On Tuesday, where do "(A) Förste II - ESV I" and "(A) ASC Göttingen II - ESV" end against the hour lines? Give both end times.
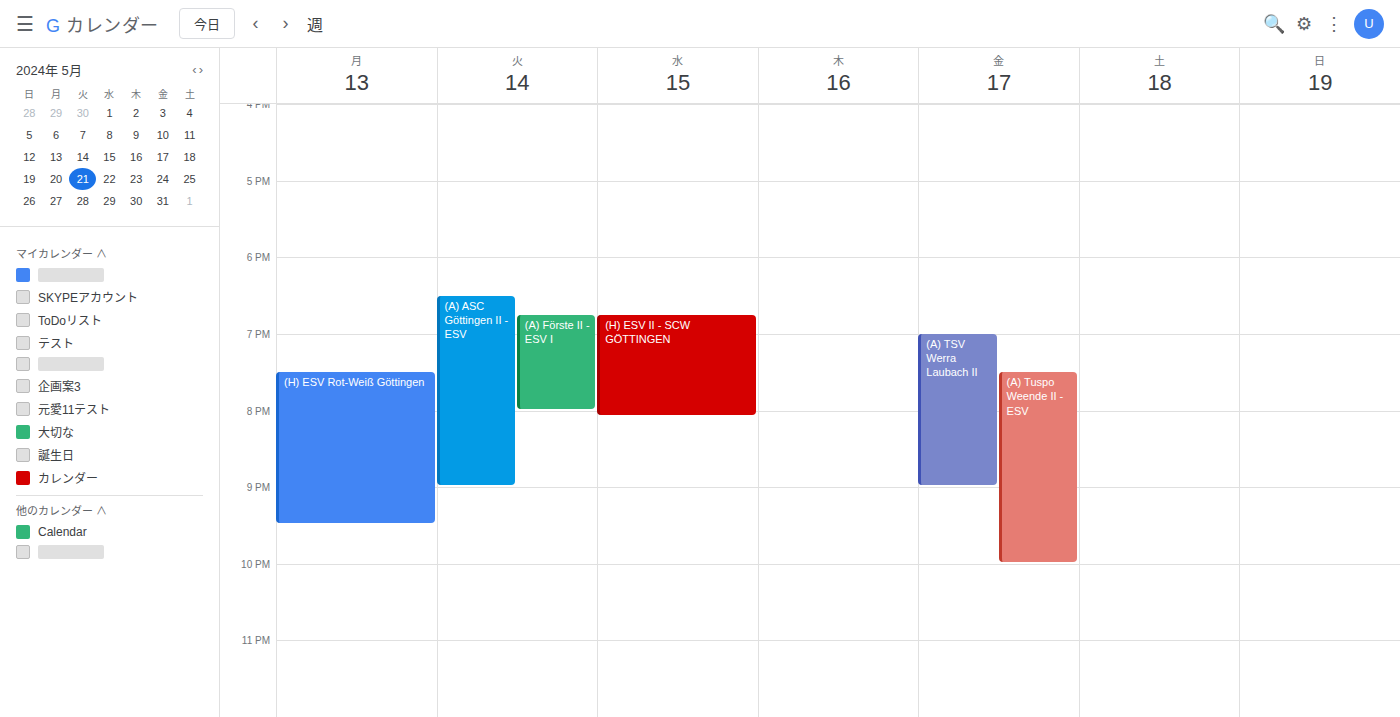
"(A) Förste II - ESV I": 8:00 PM, exactly on the 8 PM line. "(A) ASC Göttingen II - ESV": 9:00 PM, exactly on the 9 PM line.